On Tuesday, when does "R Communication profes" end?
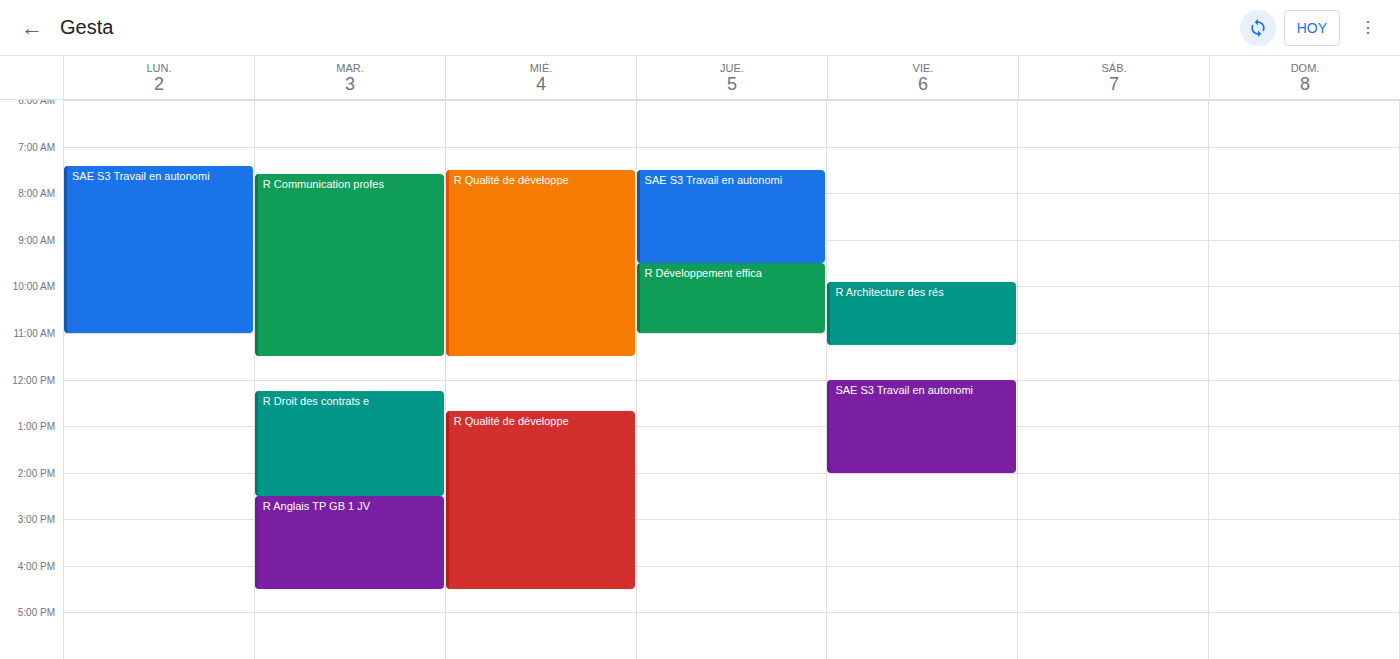
11:30 AM